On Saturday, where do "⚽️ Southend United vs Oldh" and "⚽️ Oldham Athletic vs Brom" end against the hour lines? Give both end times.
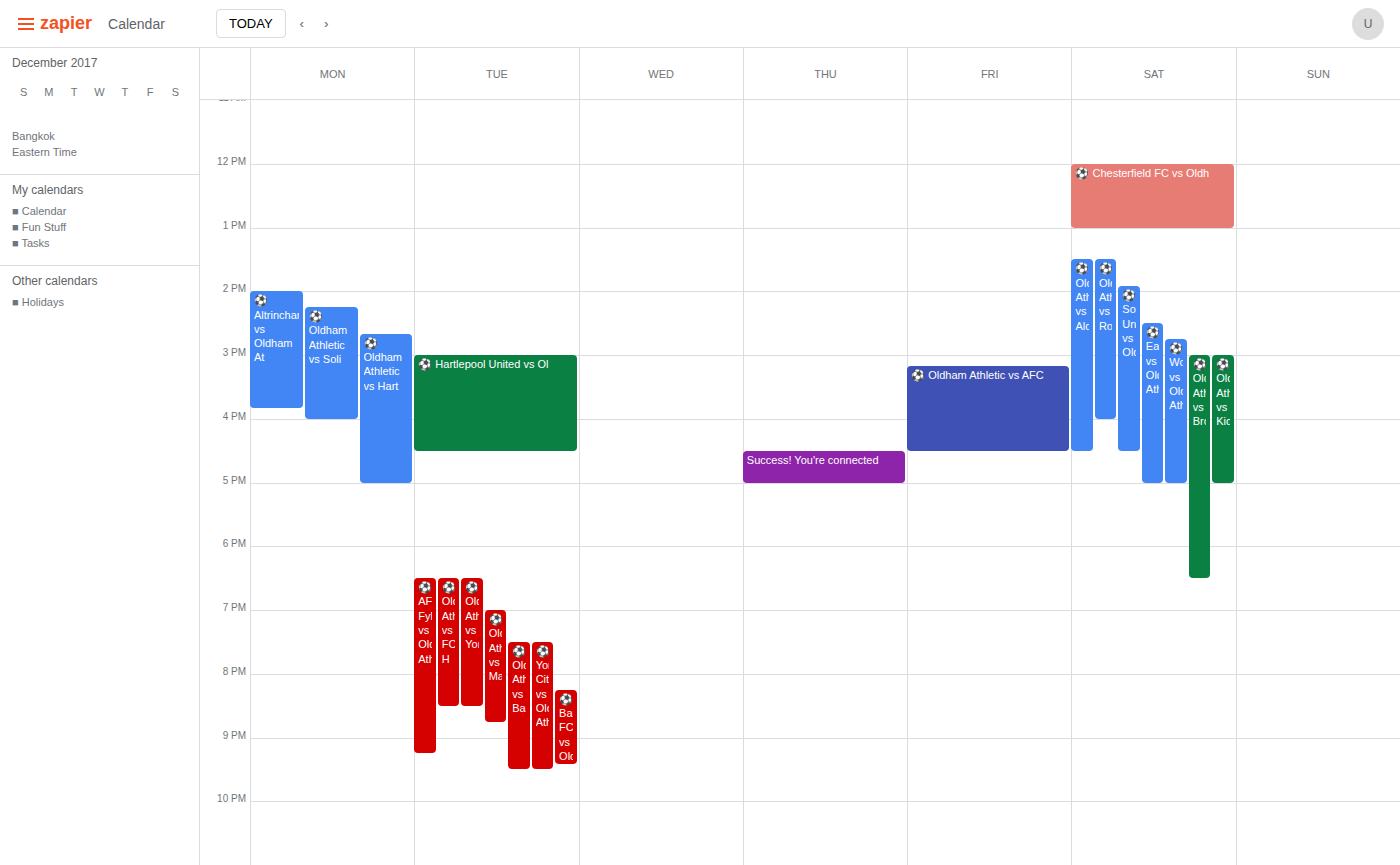
"⚽️ Southend United vs Oldh": 4:30 PM, halfway between the 4 PM and 5 PM lines. "⚽️ Oldham Athletic vs Brom": 6:30 PM, halfway between the 6 PM and 7 PM lines.